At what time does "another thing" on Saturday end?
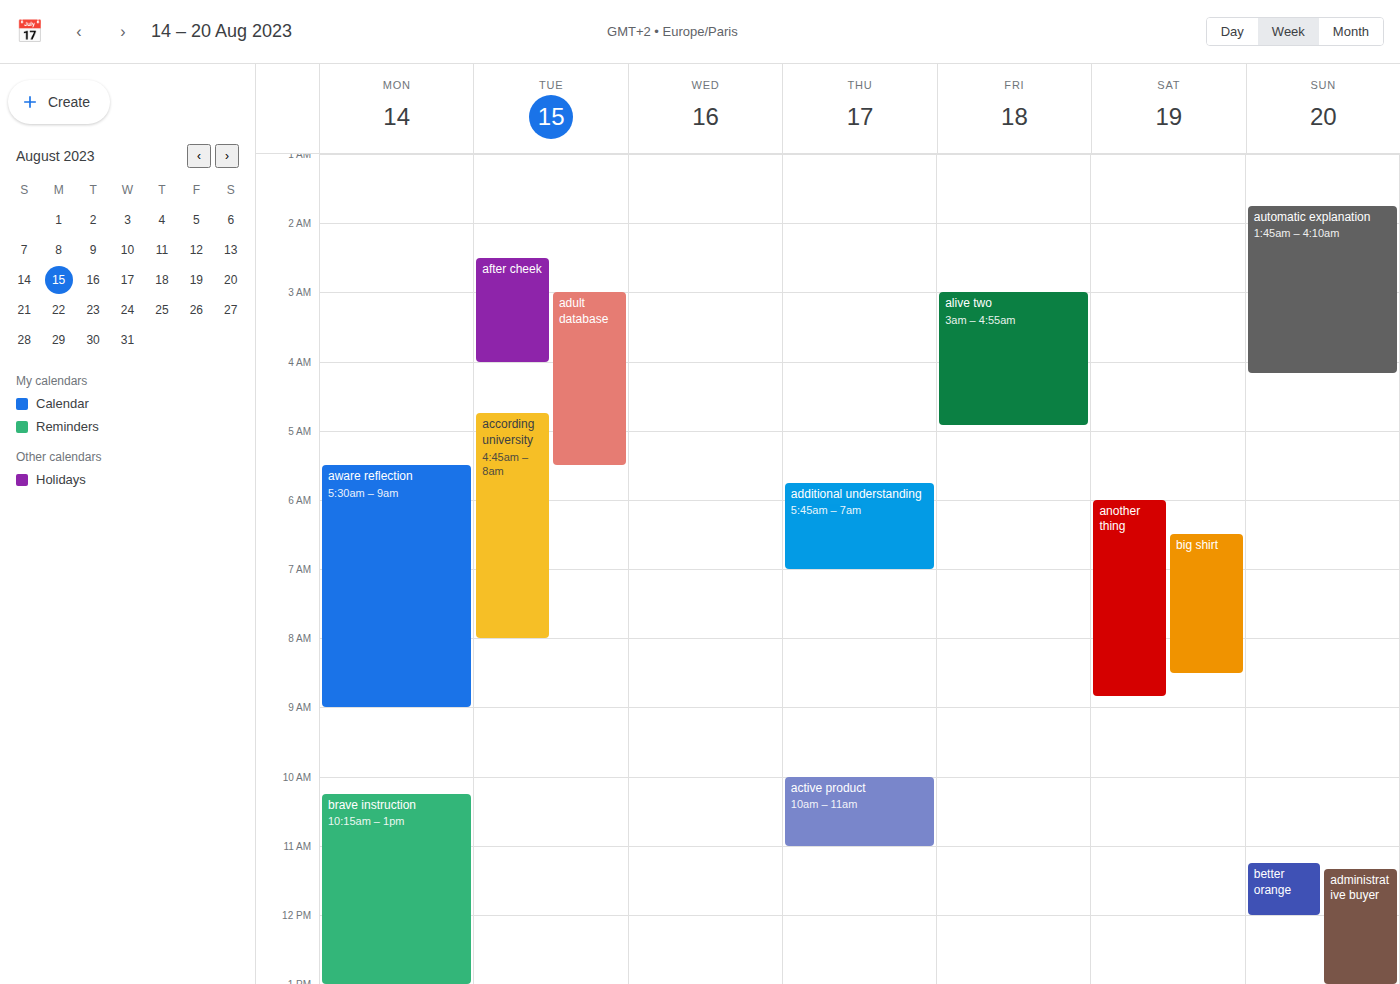
08:50